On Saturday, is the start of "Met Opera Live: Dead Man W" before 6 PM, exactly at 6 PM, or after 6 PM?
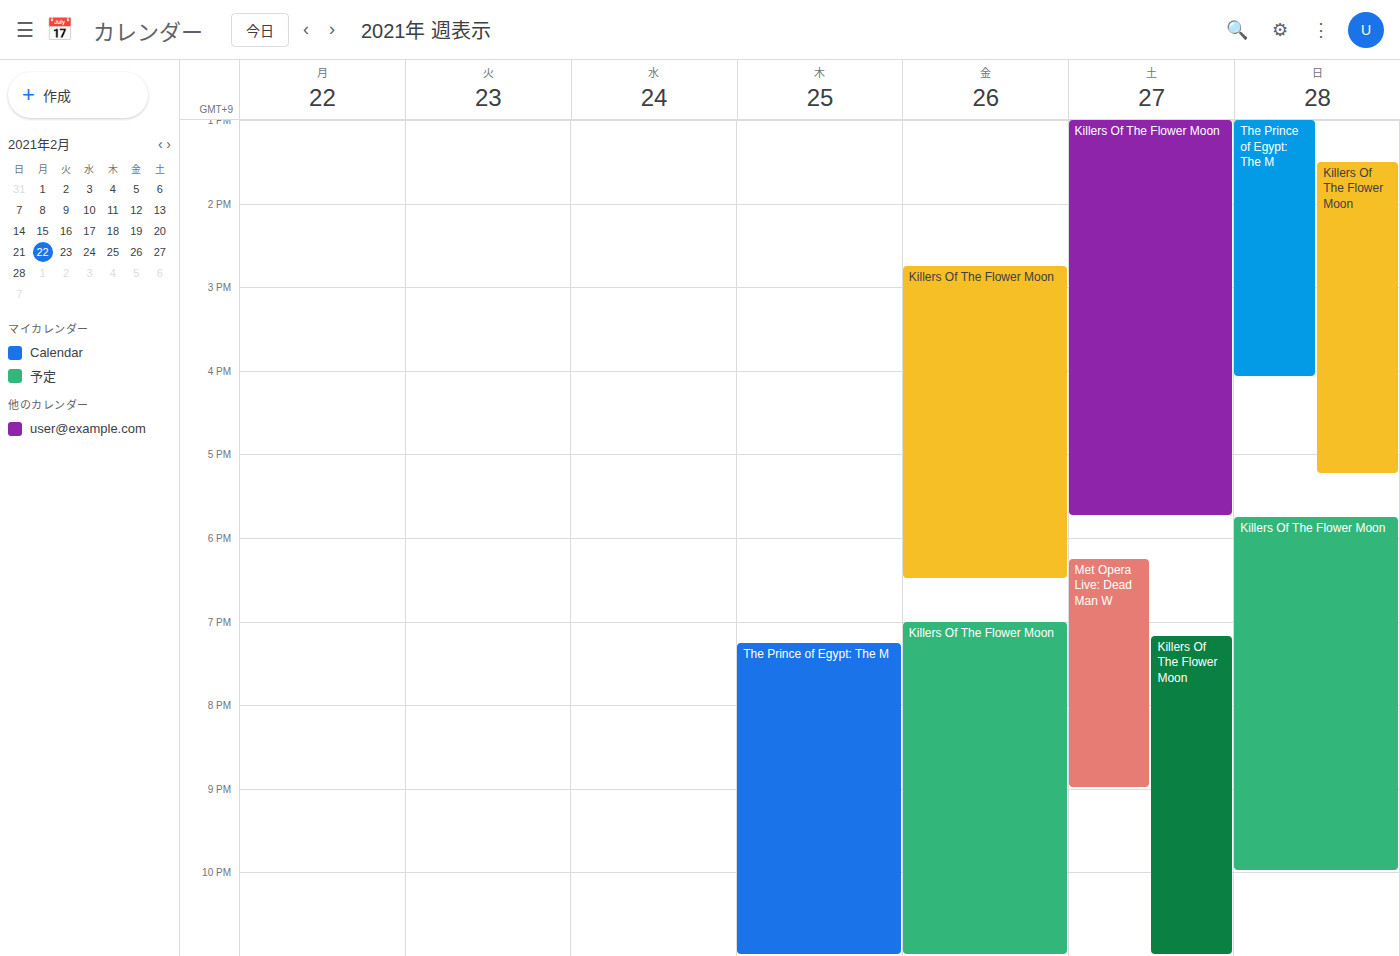
6:15 PM -- after 6 PM, 15 minutes below the 6 PM line.